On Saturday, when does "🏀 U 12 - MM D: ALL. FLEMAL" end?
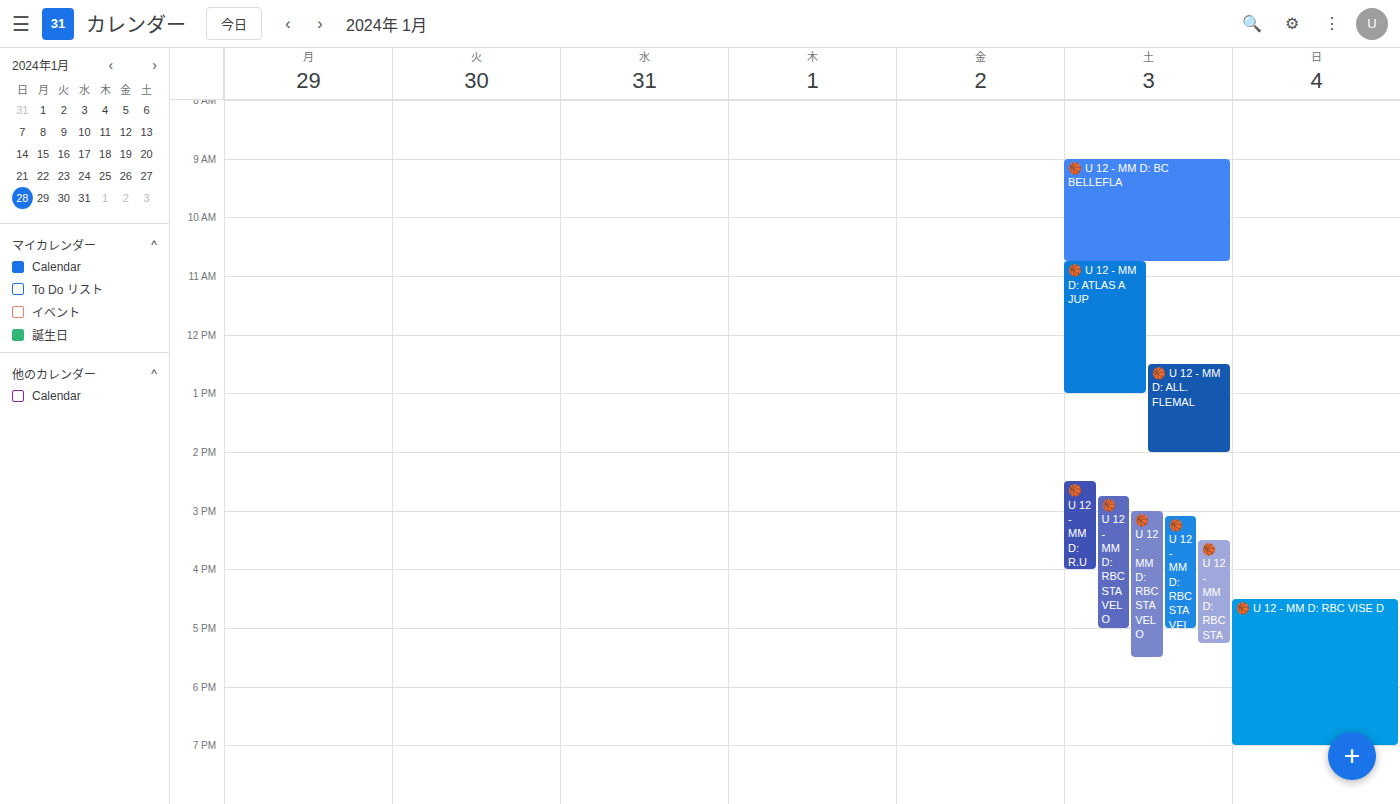
2:00 PM